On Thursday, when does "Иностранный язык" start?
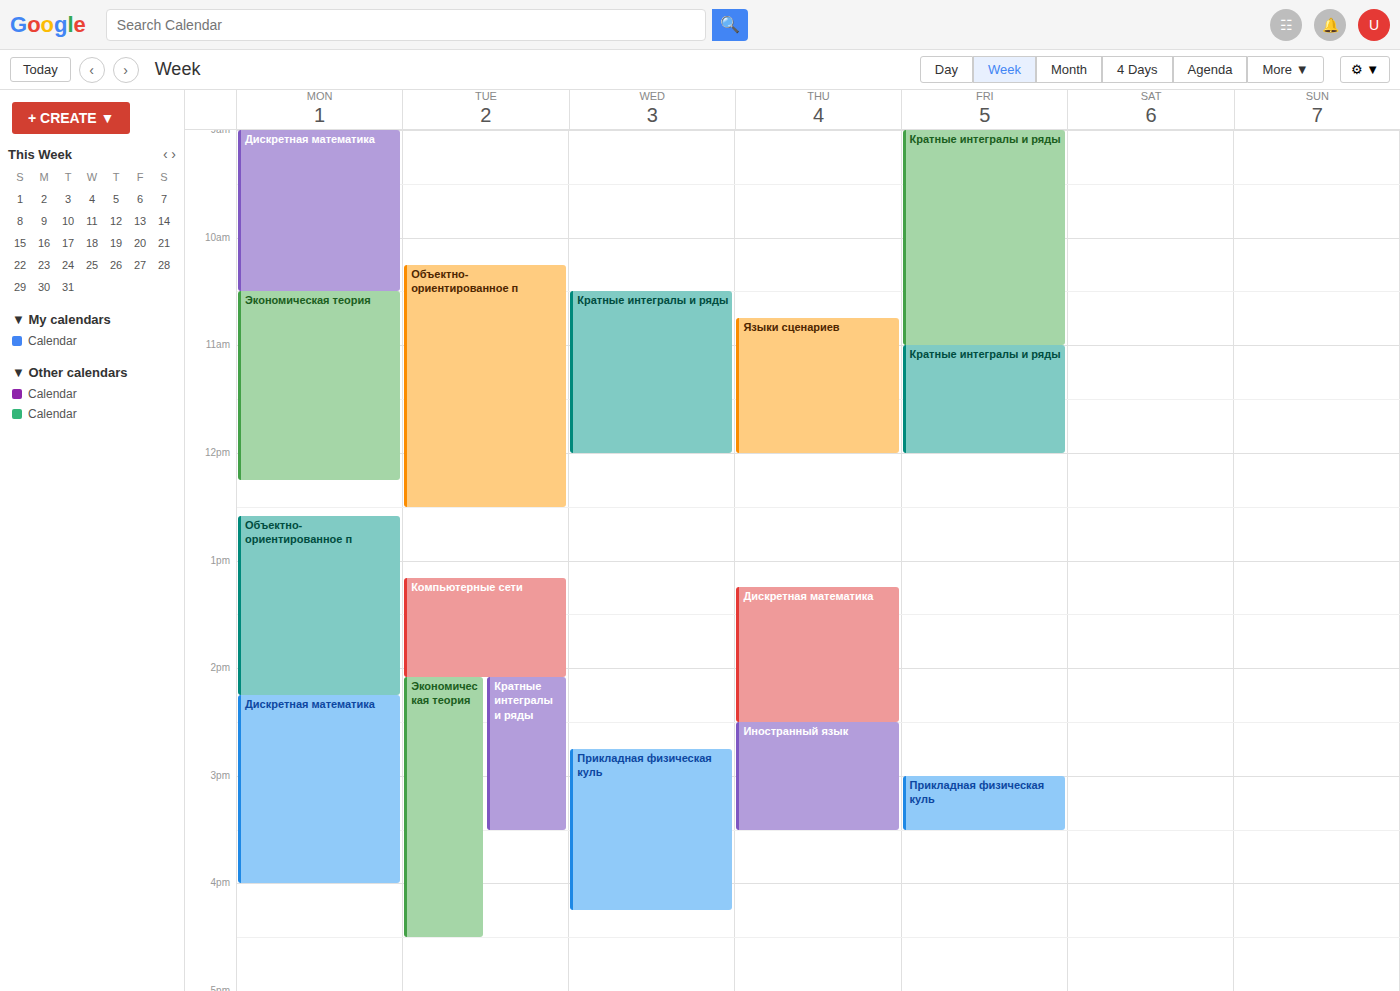
2:30 PM